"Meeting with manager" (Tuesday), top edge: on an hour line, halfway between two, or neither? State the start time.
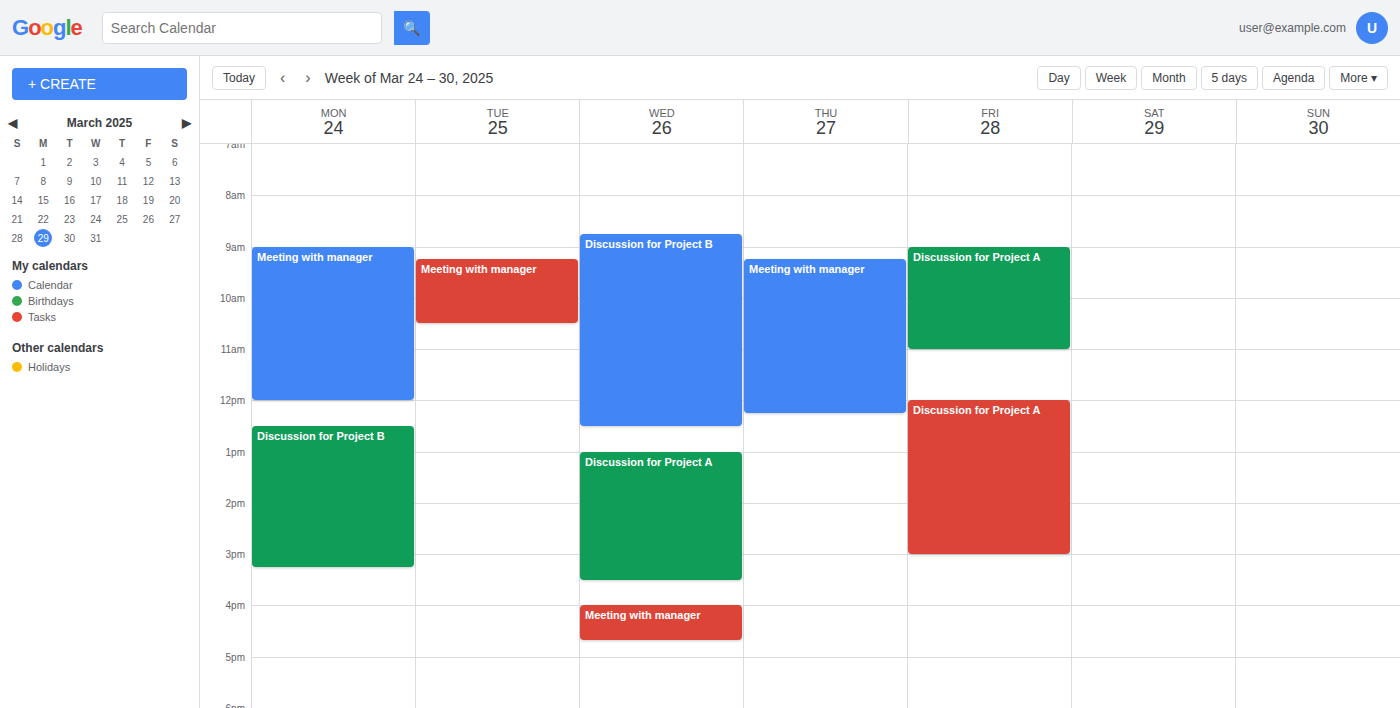
9:15 AM -- neither: a quarter of the way from the 9 AM line to the 10 AM line.